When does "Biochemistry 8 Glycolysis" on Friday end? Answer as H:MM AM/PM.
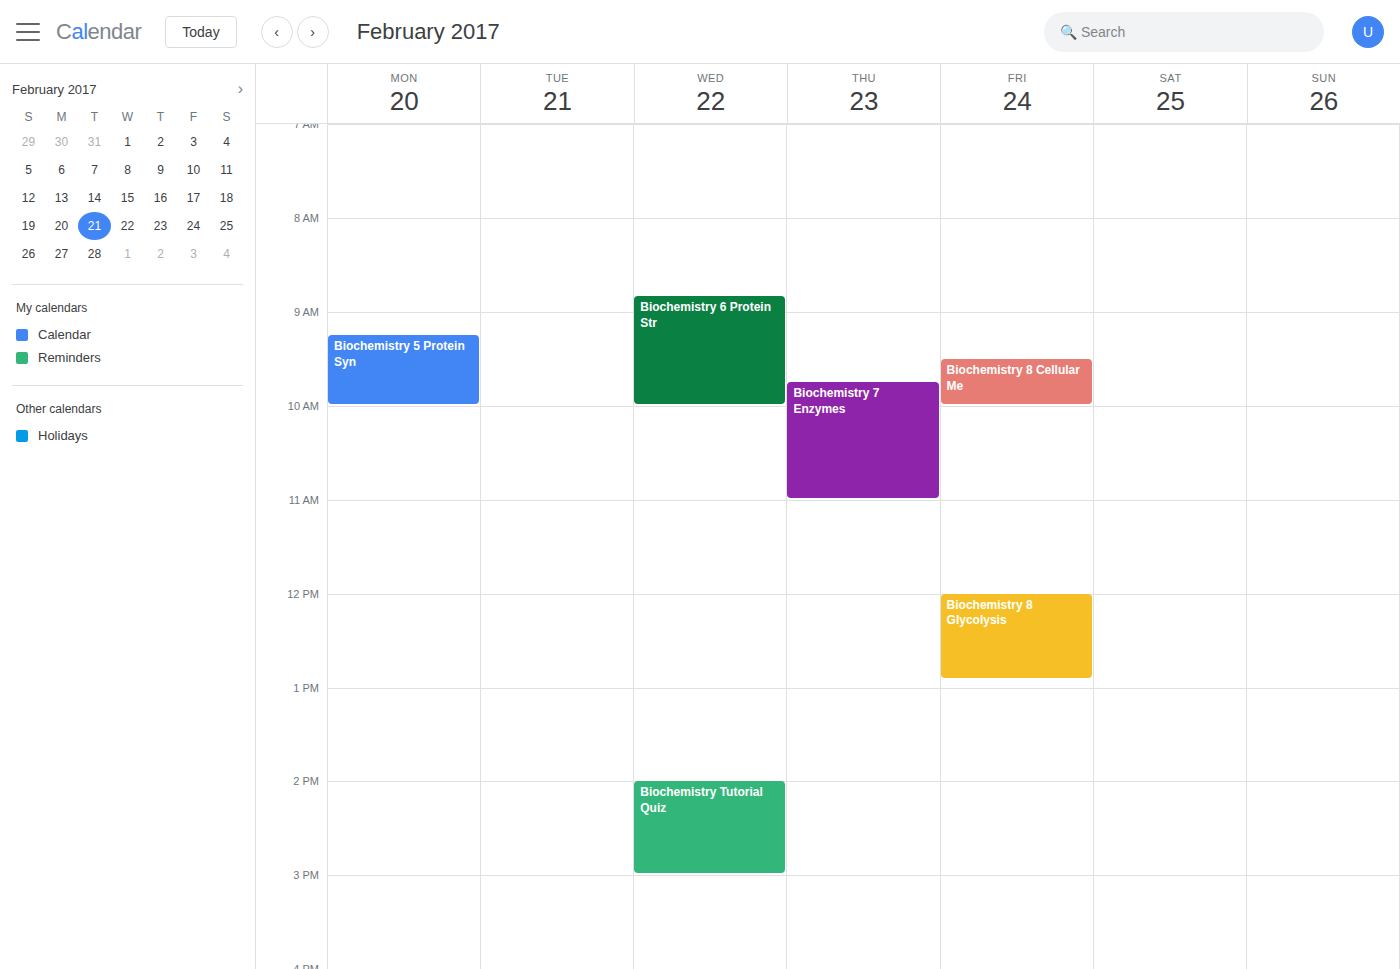
12:55 PM